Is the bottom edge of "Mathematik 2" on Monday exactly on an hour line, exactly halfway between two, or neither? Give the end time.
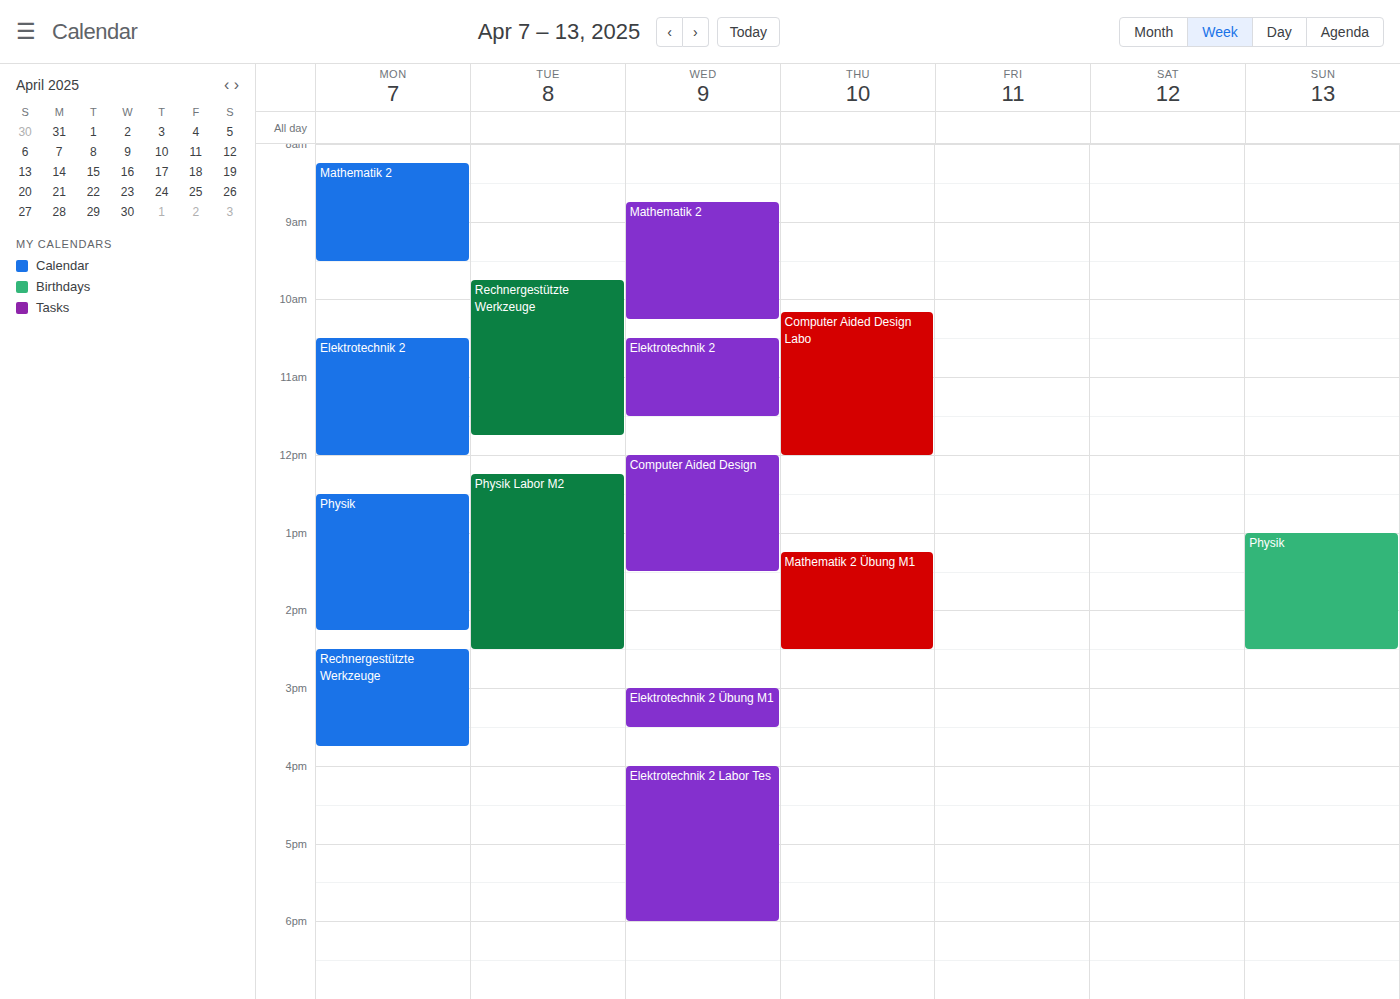
9:30 AM -- halfway between the 9 AM and 10 AM lines.